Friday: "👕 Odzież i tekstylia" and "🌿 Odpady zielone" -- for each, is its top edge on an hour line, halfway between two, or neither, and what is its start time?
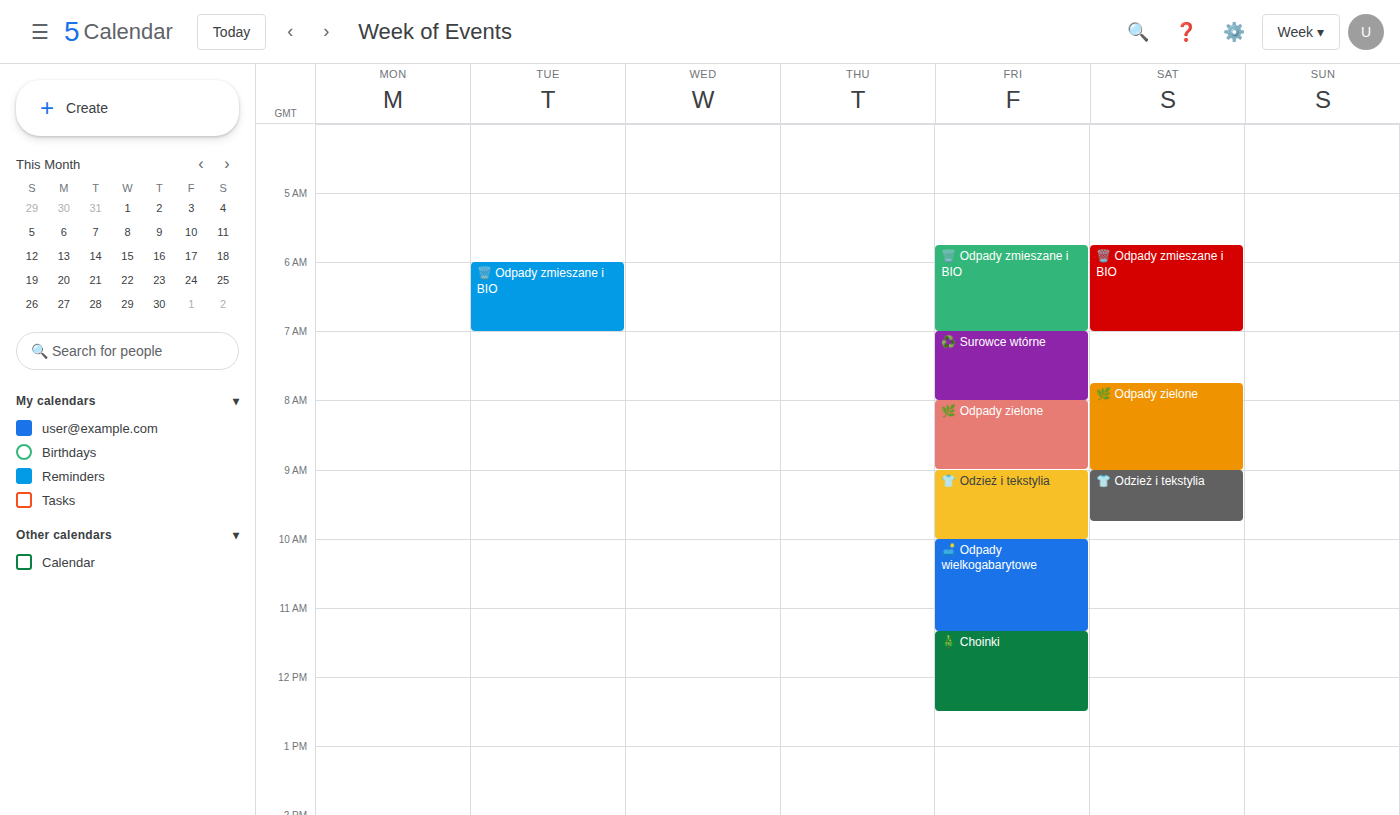
"👕 Odzież i tekstylia": 9:00 AM, exactly on the 9 AM line. "🌿 Odpady zielone": 8:00 AM, exactly on the 8 AM line.